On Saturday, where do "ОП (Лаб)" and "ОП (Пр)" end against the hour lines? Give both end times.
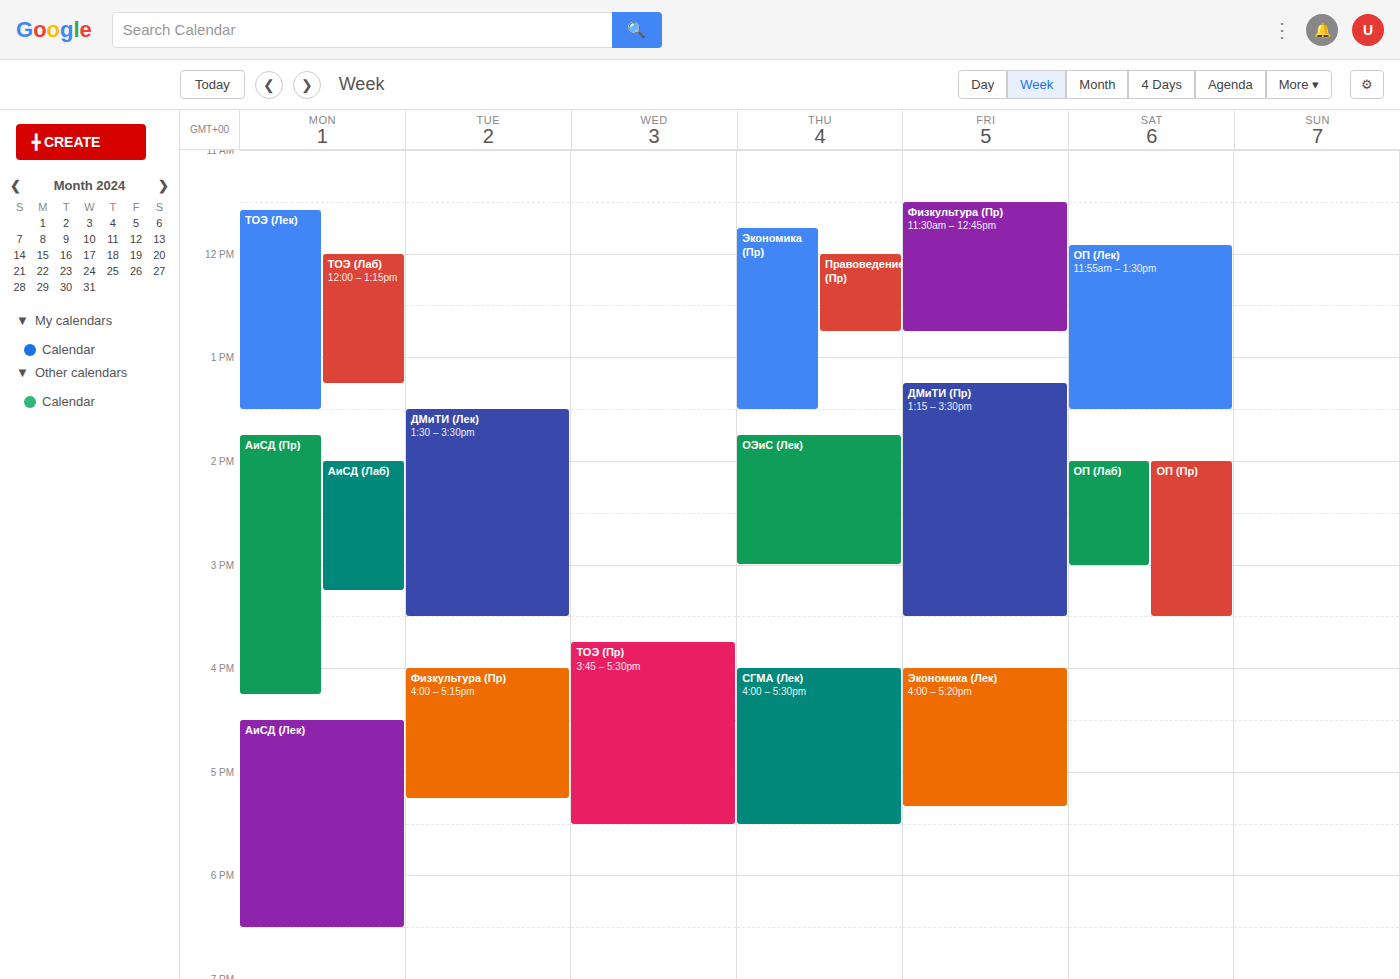
"ОП (Лаб)": 3:00 PM, exactly on the 3 PM line. "ОП (Пр)": 3:30 PM, halfway between the 3 PM and 4 PM lines.